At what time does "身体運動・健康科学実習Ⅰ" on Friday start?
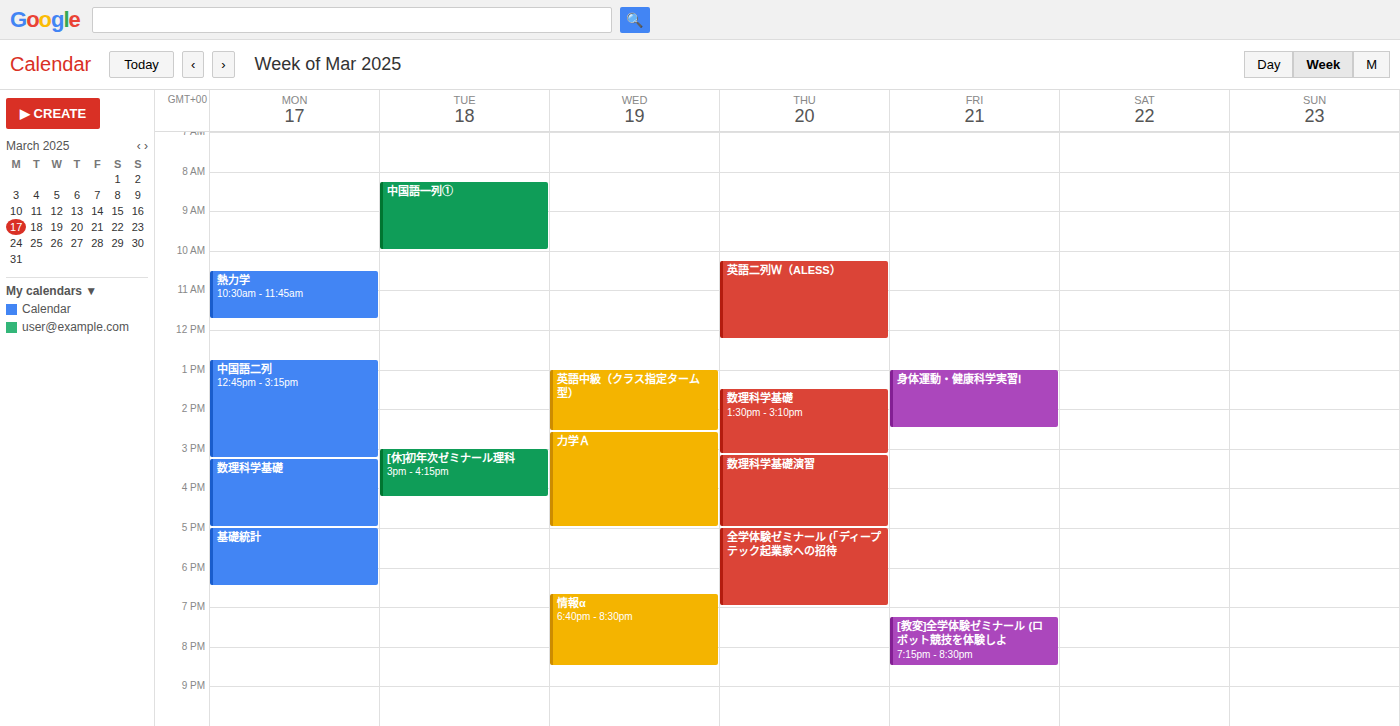
13:00